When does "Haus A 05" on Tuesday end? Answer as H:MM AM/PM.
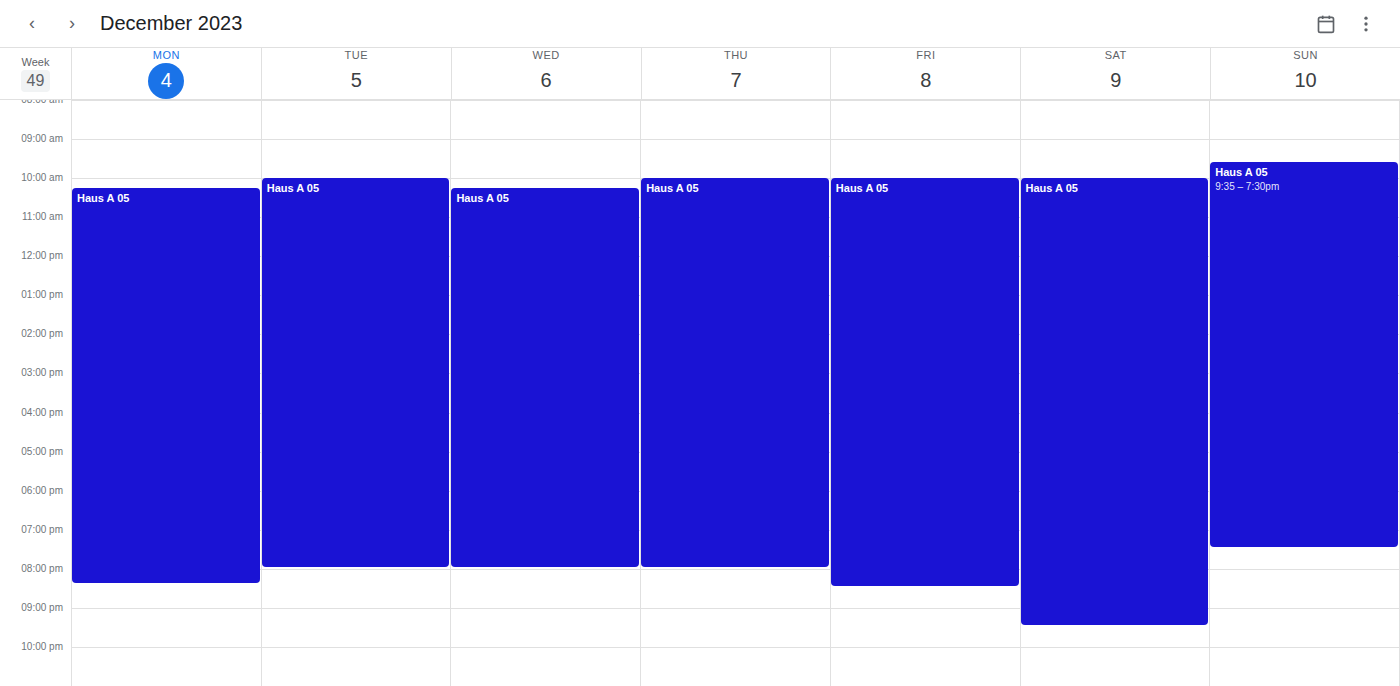
8:00 PM